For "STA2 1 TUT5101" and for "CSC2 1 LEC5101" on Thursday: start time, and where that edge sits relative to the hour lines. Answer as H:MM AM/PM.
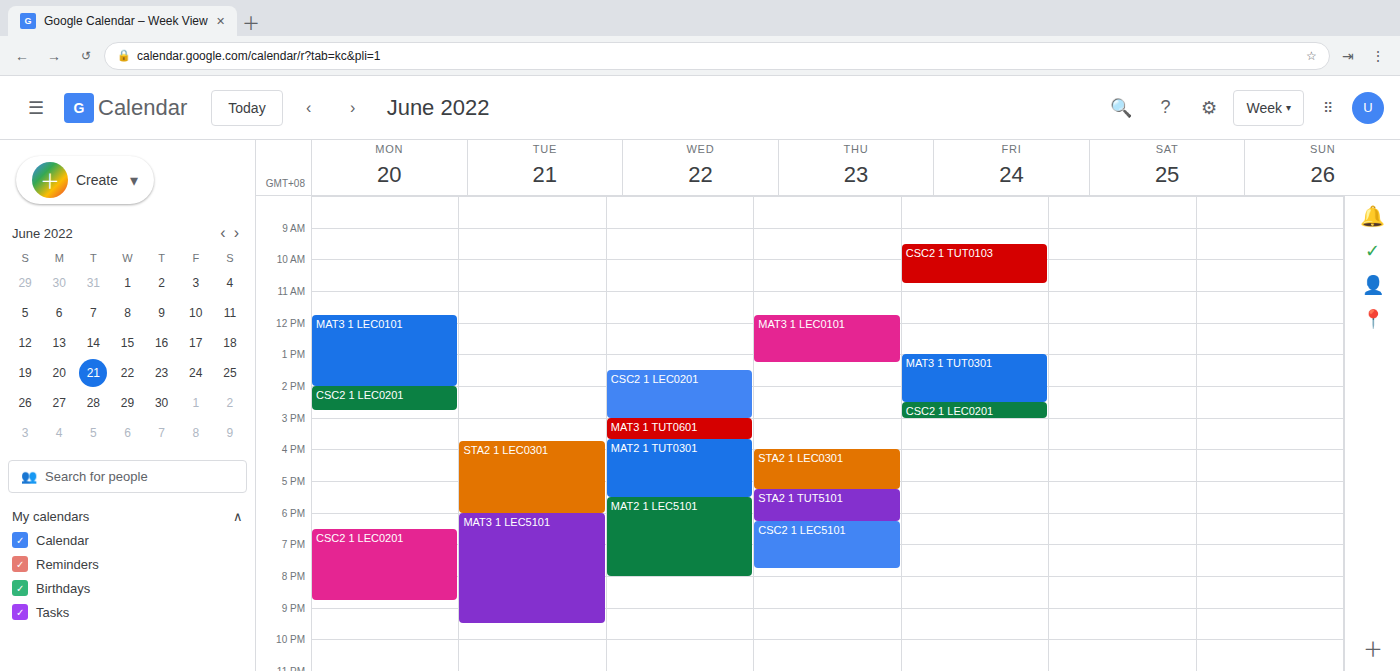
"STA2 1 TUT5101": 5:15 PM, neither: a quarter of the way from the 5 PM line to the 6 PM line. "CSC2 1 LEC5101": 6:15 PM, neither: a quarter of the way from the 6 PM line to the 7 PM line.